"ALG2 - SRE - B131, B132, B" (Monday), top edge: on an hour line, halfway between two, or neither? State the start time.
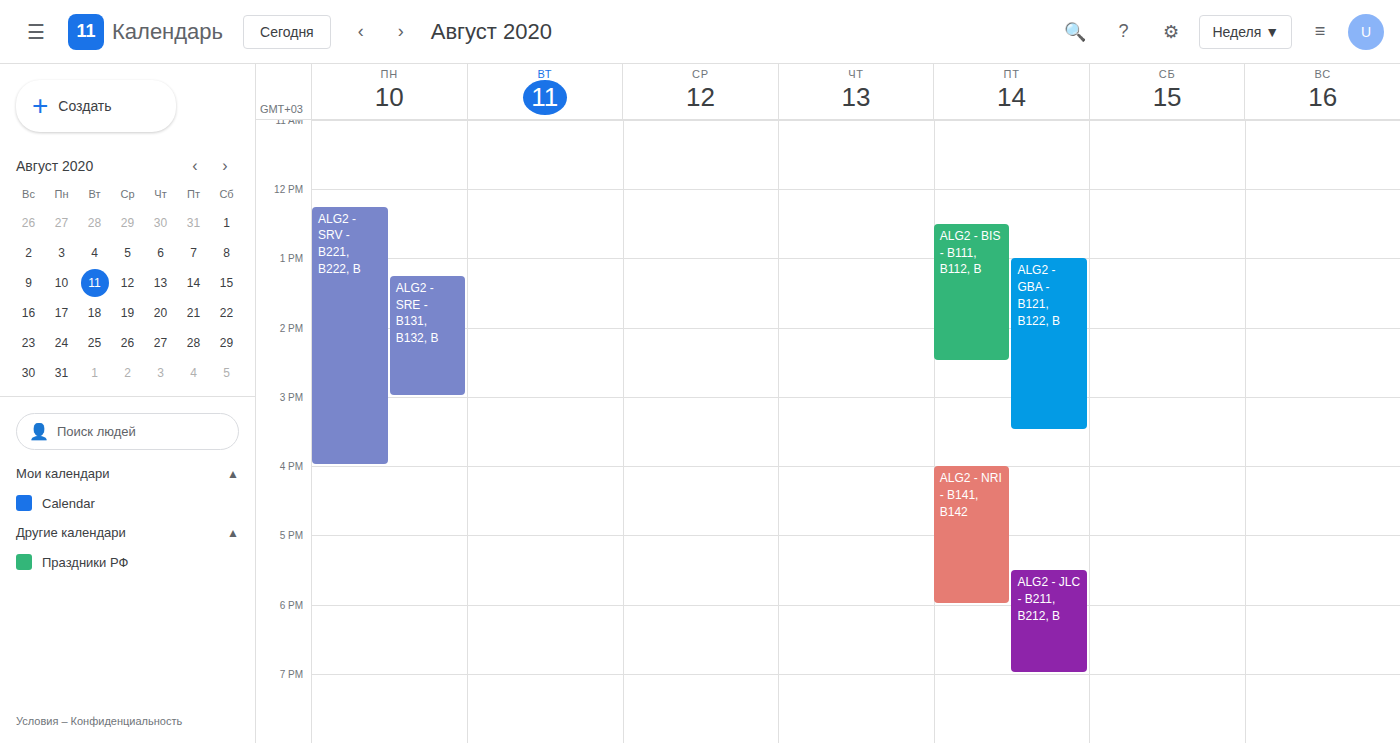
1:15 PM -- neither: a quarter of the way from the 1 PM line to the 2 PM line.